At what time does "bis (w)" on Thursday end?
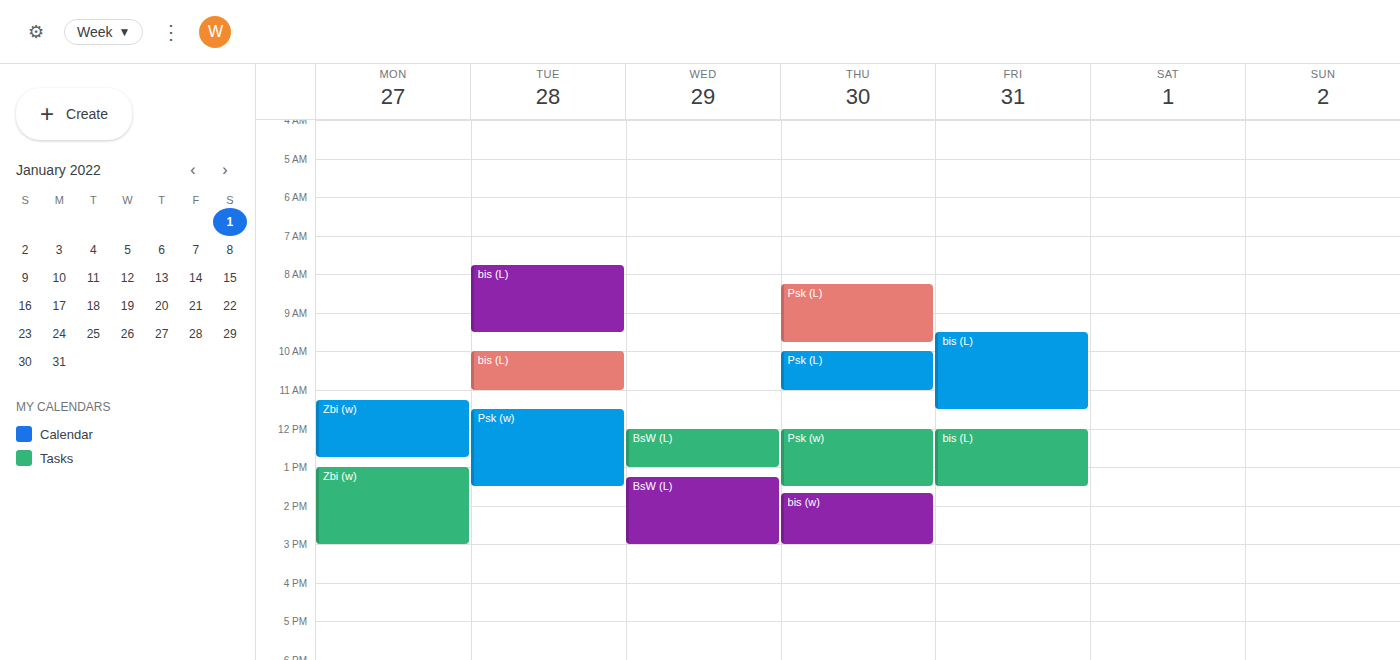
3:00 PM